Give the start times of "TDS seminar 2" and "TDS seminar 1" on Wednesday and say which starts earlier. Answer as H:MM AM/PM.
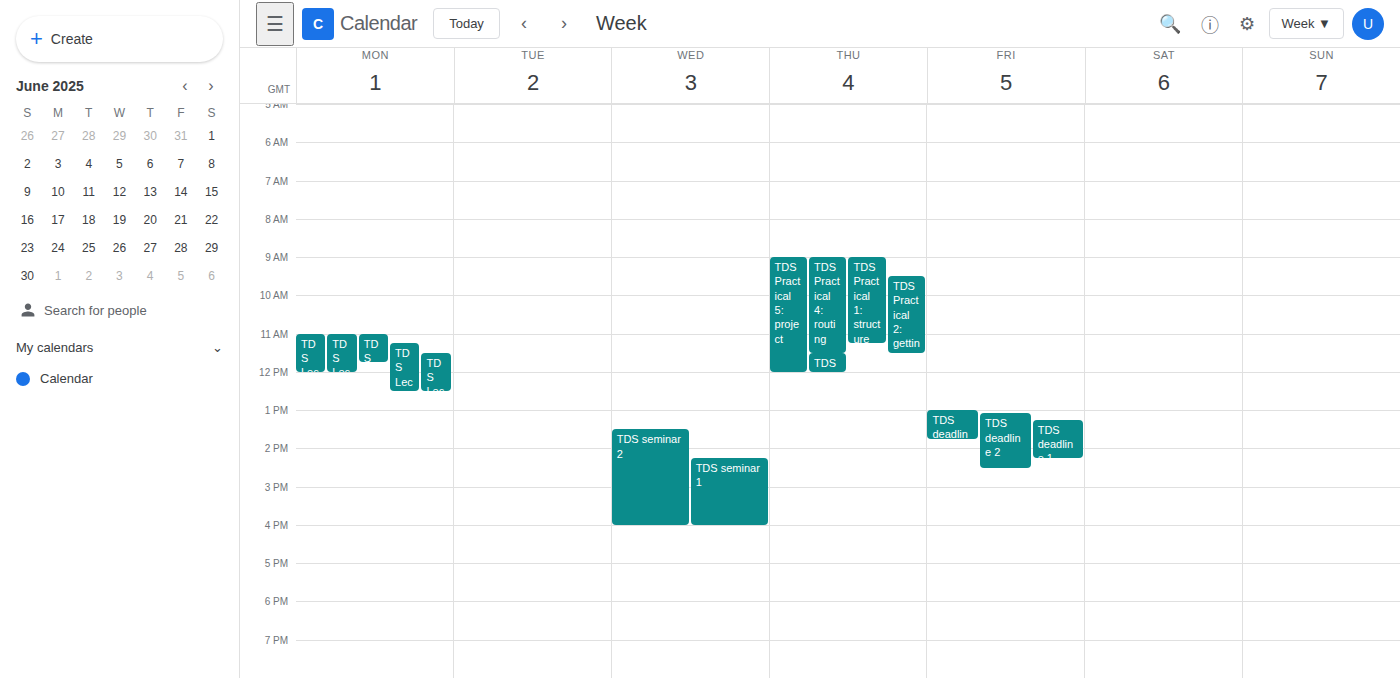
"TDS seminar 2" 1:30 PM; "TDS seminar 1" 2:15 PM.